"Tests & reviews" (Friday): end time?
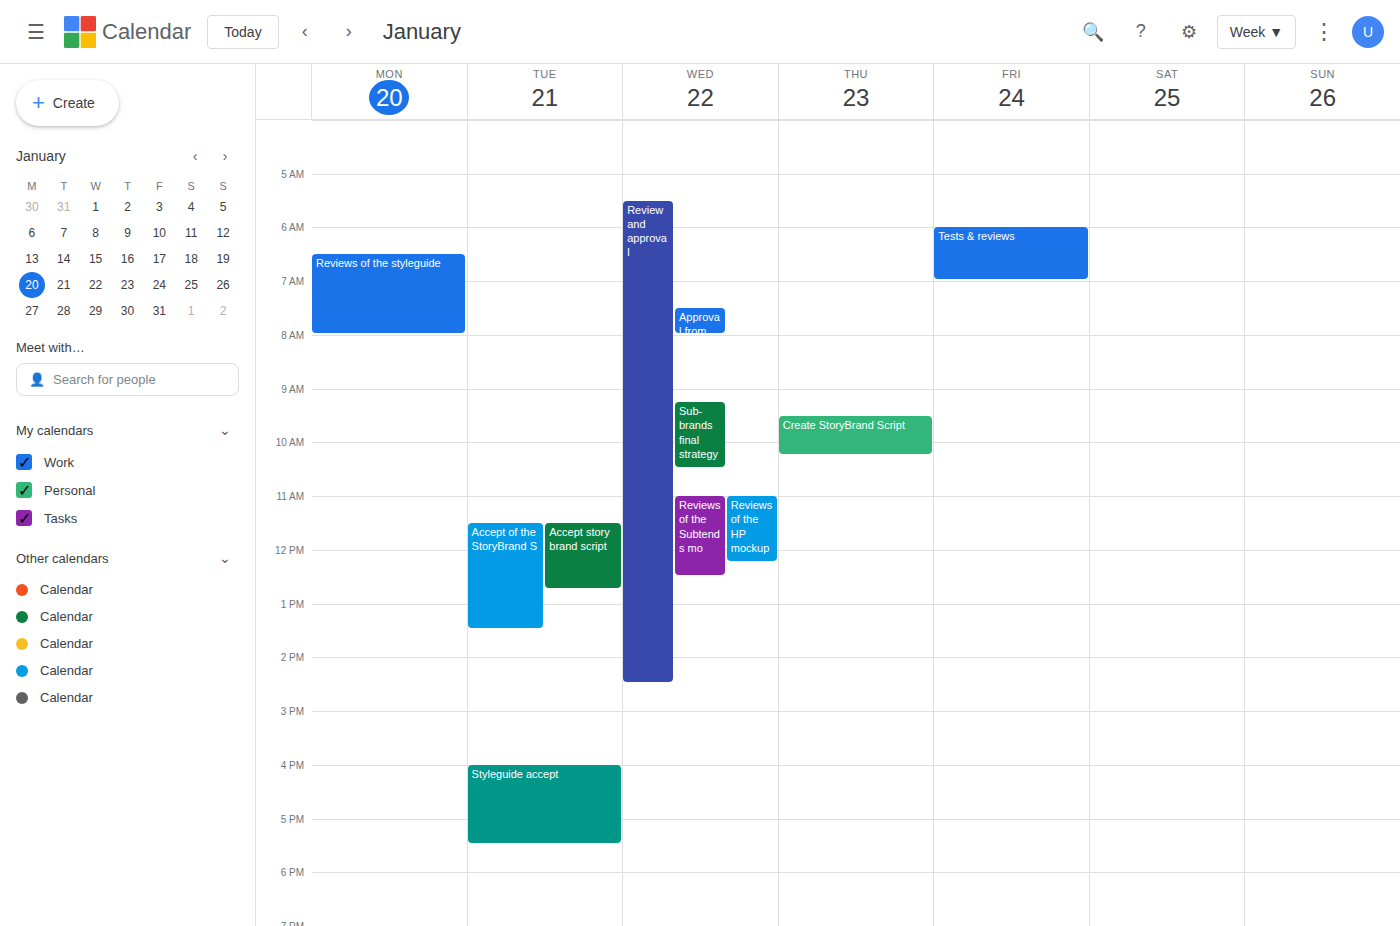
7:00 AM